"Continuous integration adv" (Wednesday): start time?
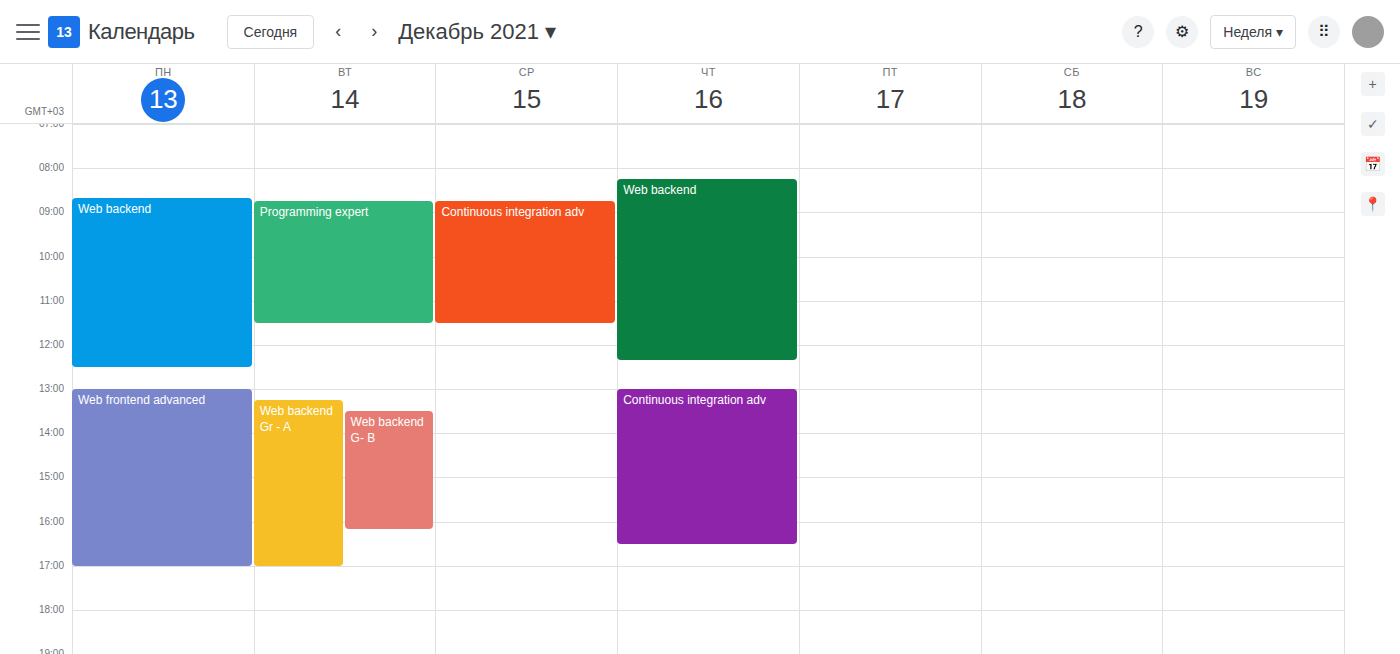
8:45 AM